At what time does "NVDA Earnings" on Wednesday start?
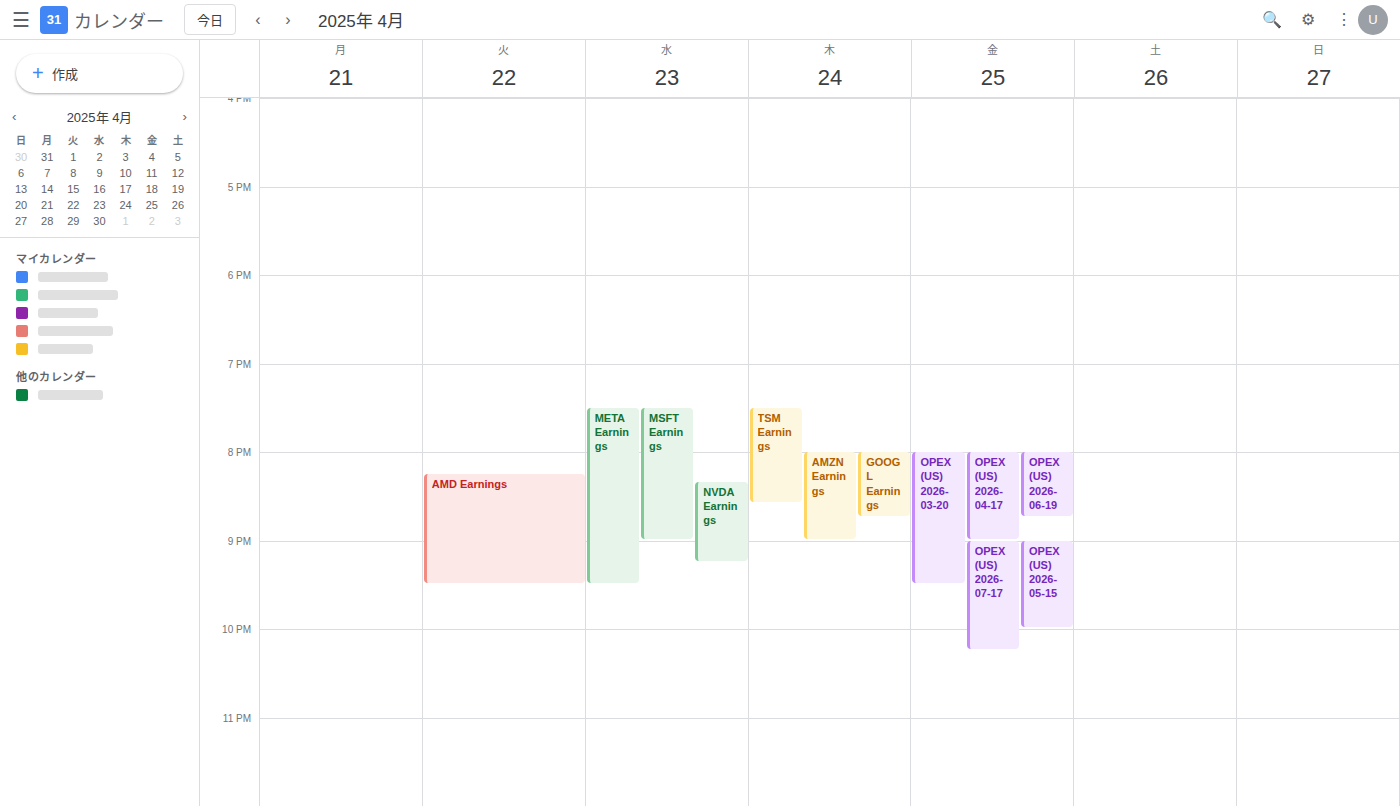
20:20